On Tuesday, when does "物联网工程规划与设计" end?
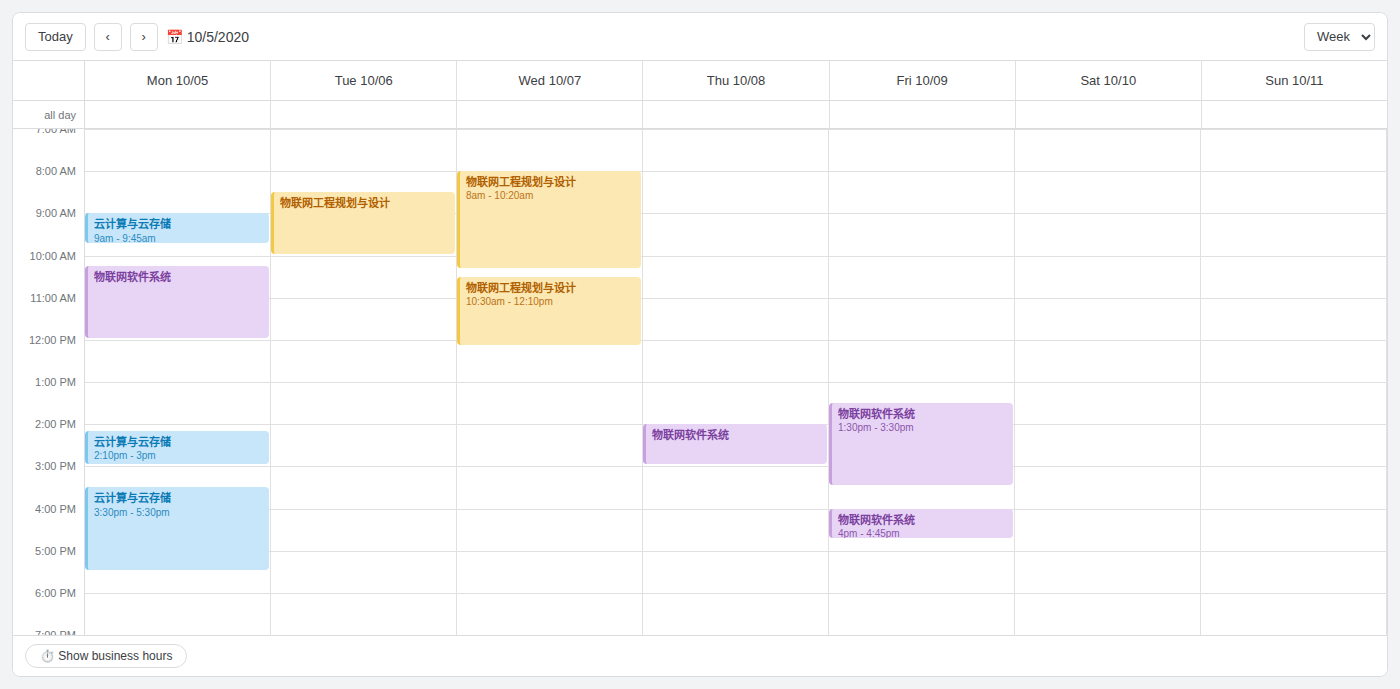
10:00 AM